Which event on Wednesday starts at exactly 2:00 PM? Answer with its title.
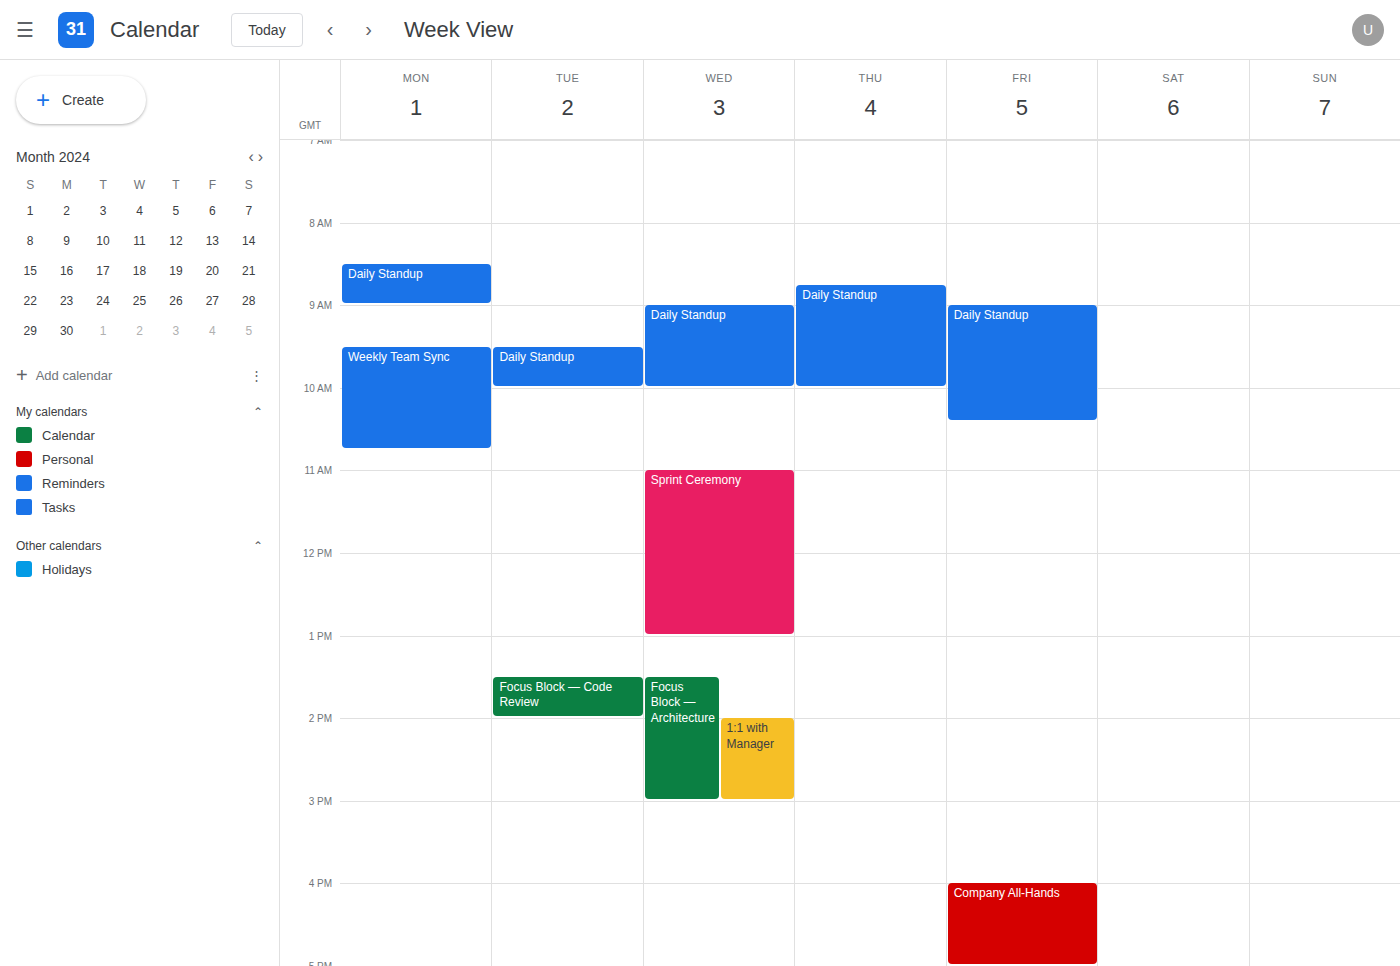
"1:1 with Manager"